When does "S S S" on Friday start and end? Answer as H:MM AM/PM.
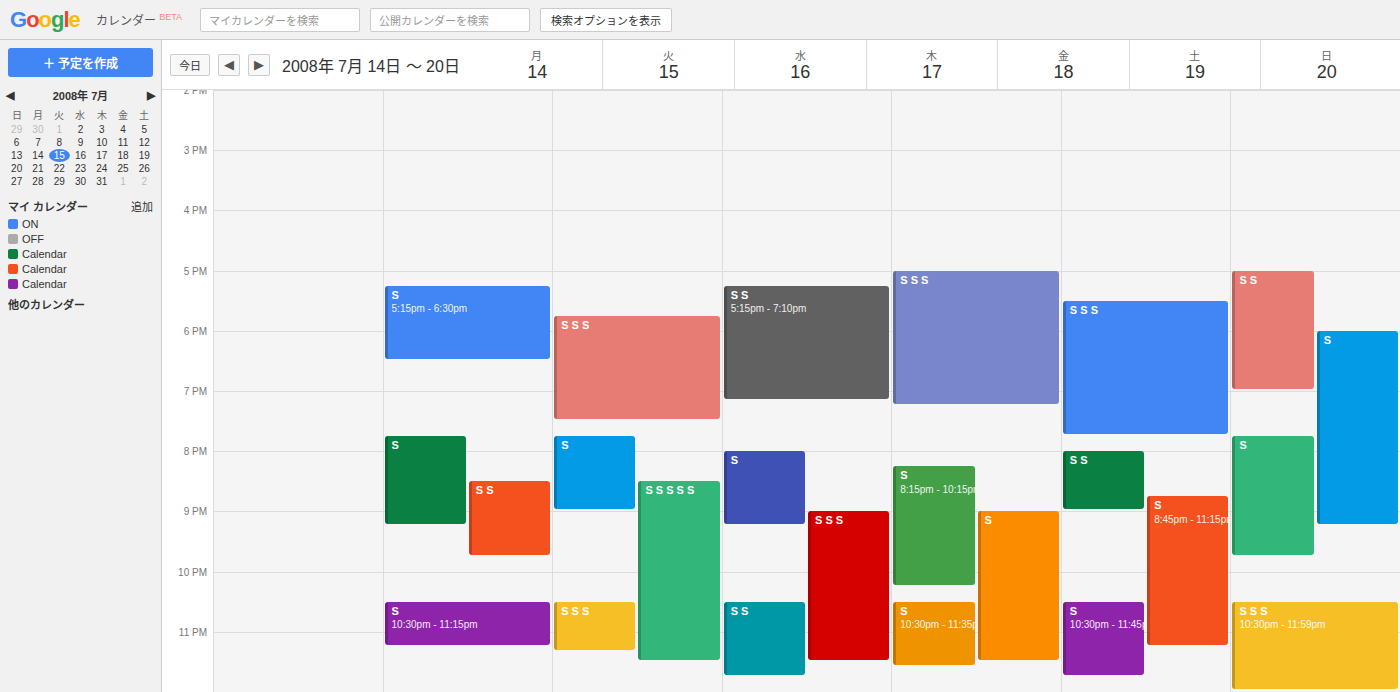
5:00 PM to 7:15 PM